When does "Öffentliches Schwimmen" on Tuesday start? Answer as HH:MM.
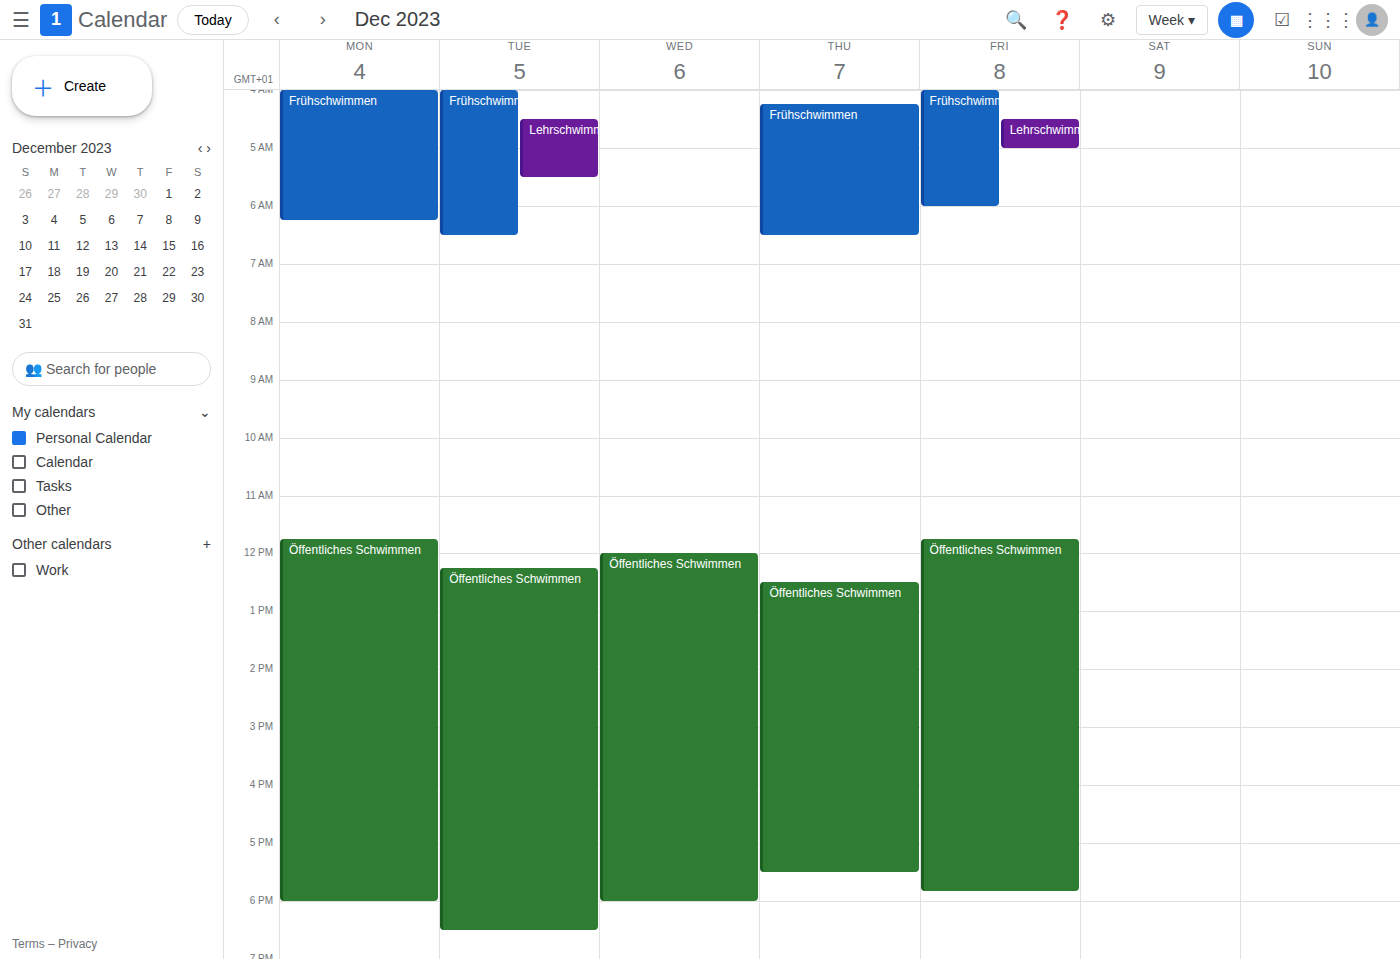
12:15